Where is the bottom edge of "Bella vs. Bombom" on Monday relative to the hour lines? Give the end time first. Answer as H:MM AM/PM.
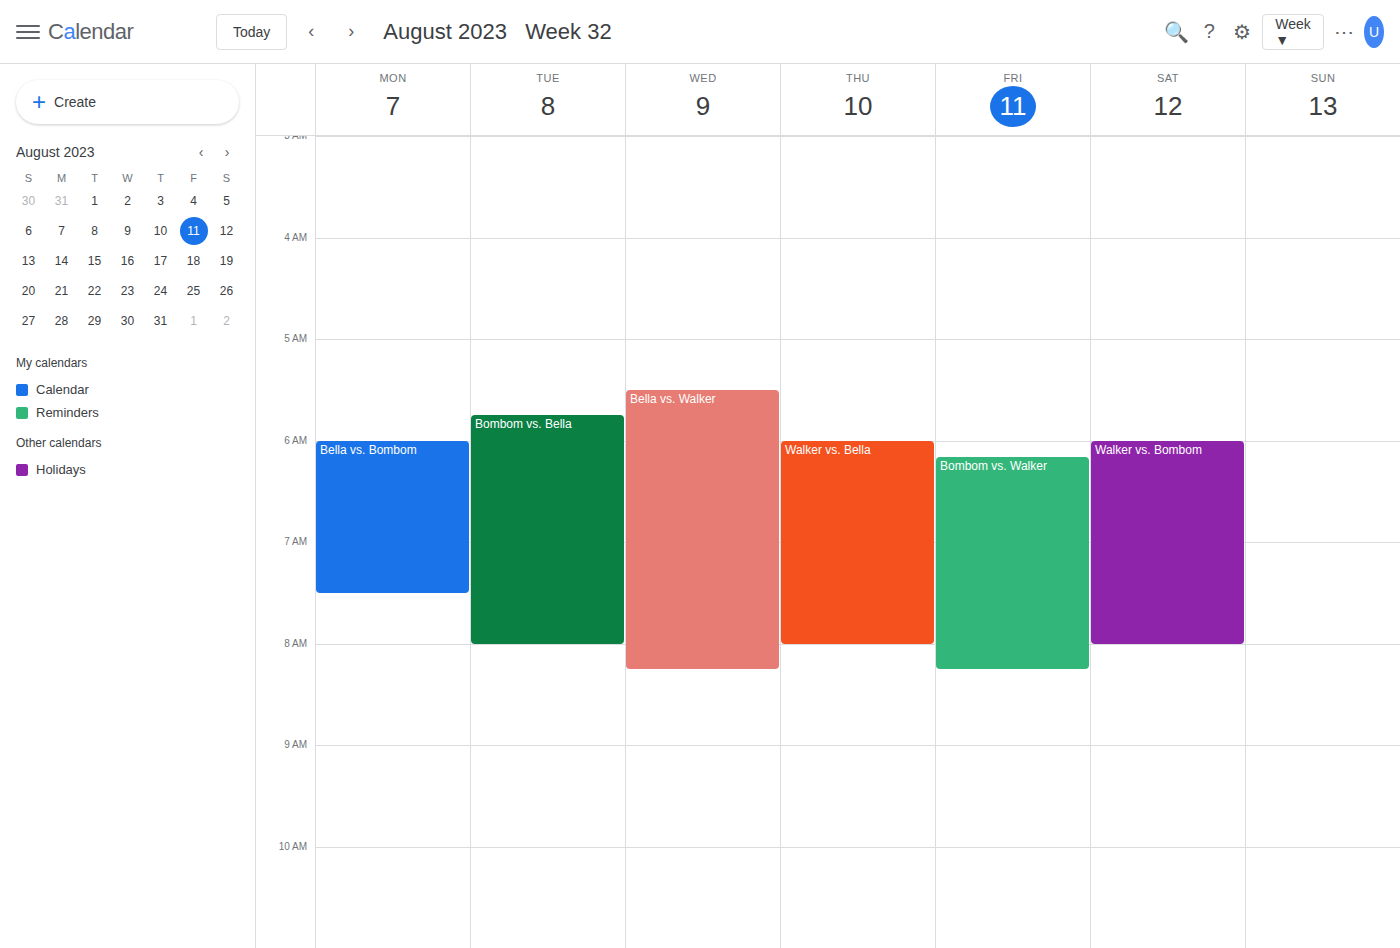
7:30 AM -- halfway between the 7 AM and 8 AM lines.